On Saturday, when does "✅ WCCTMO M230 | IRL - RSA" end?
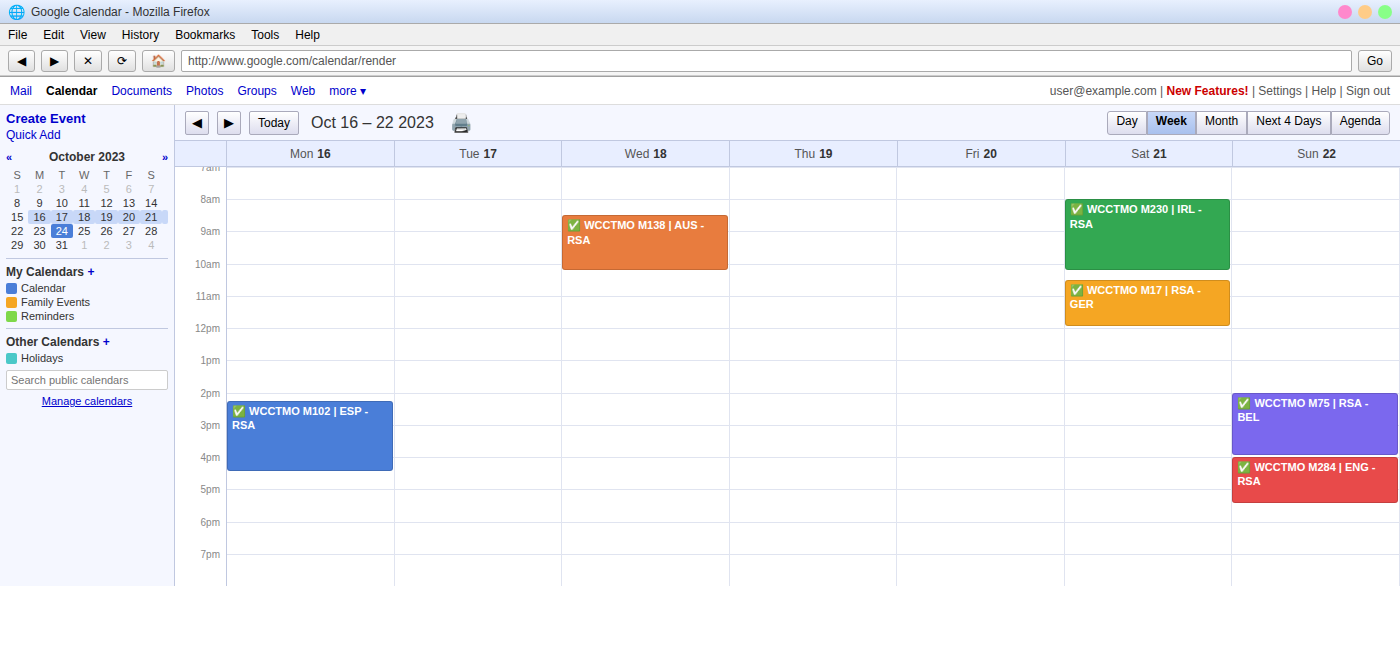
10:15